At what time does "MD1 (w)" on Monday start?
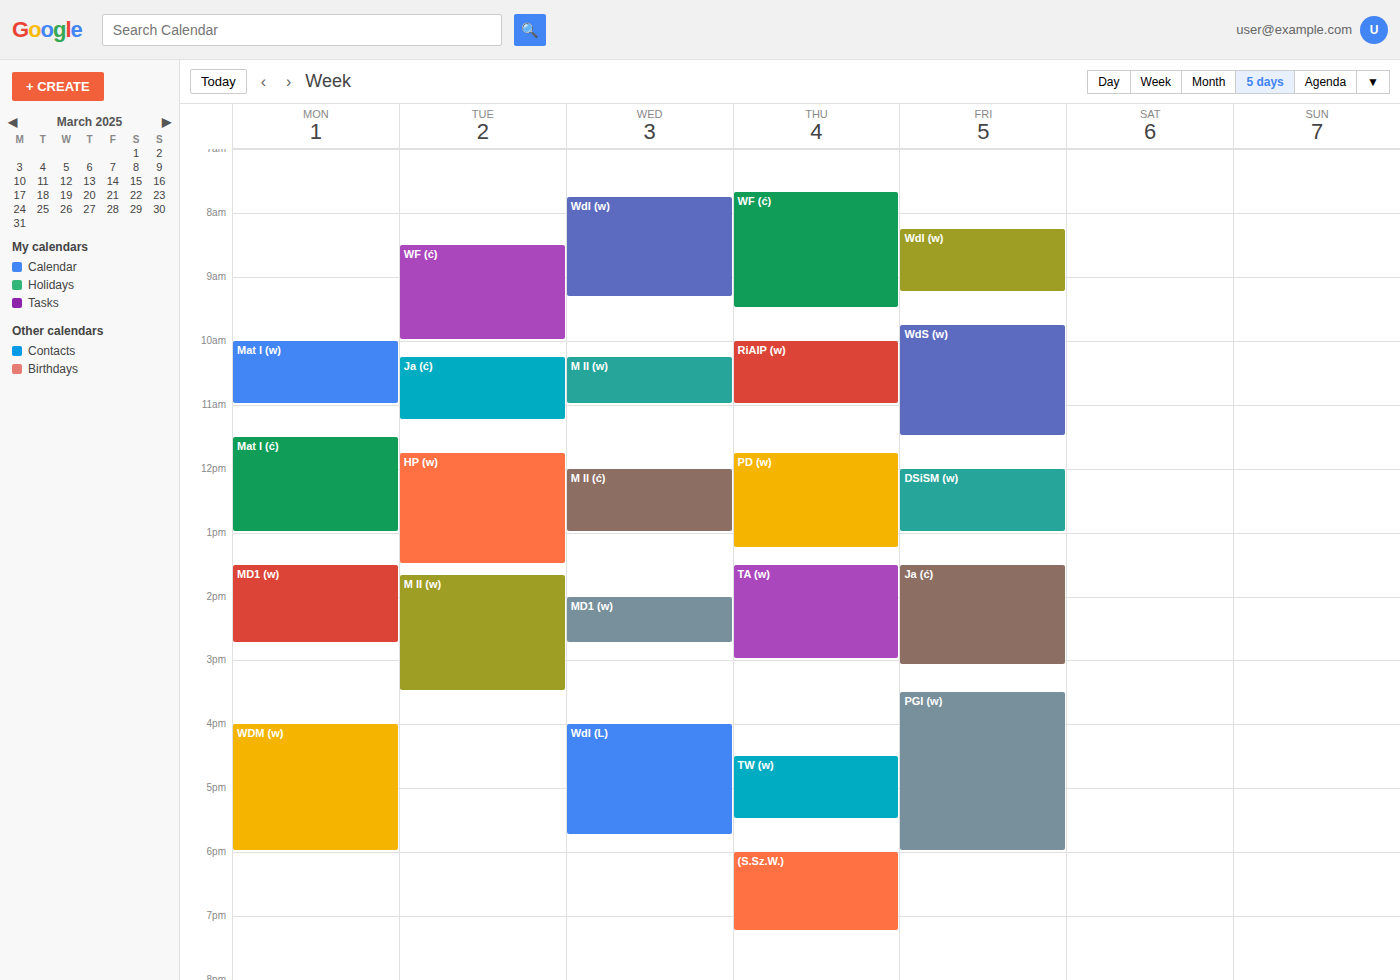
1:30 PM